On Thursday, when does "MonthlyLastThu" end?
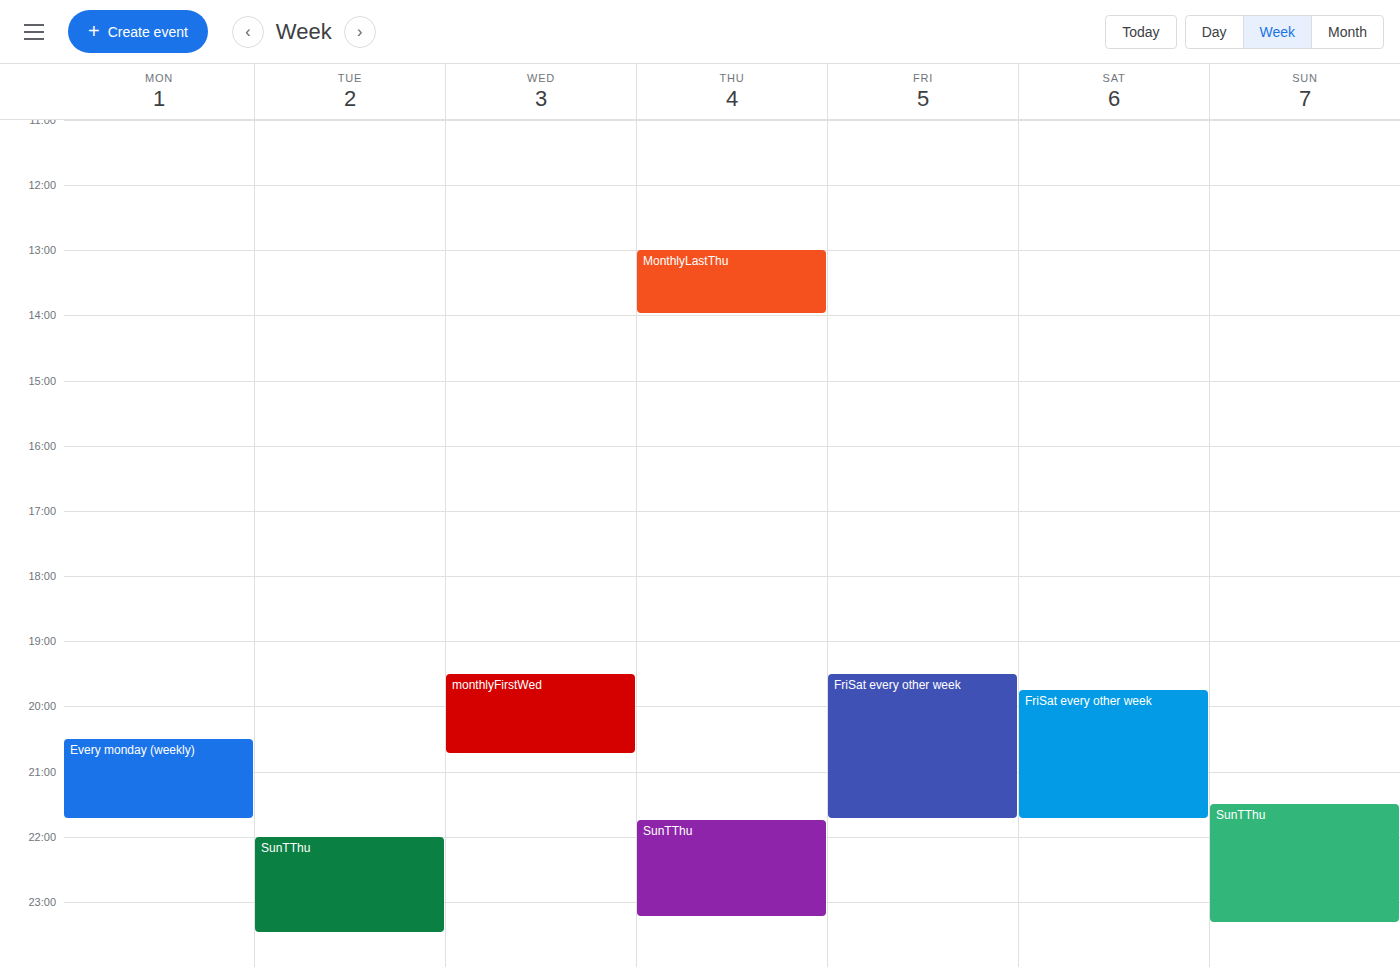
2:00 PM